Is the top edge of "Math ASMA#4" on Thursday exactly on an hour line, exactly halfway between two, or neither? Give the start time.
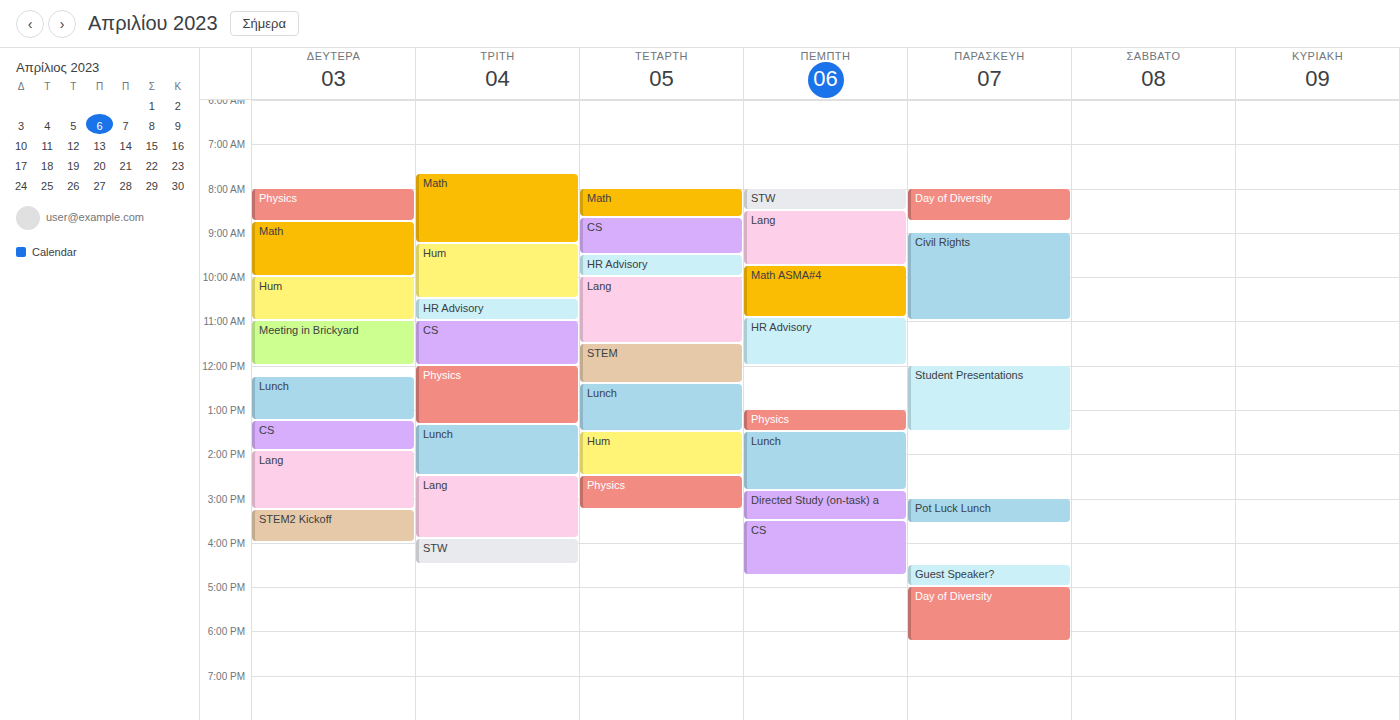
9:45 AM -- neither: three quarters of the way from the 9 AM line to the 10 AM line.